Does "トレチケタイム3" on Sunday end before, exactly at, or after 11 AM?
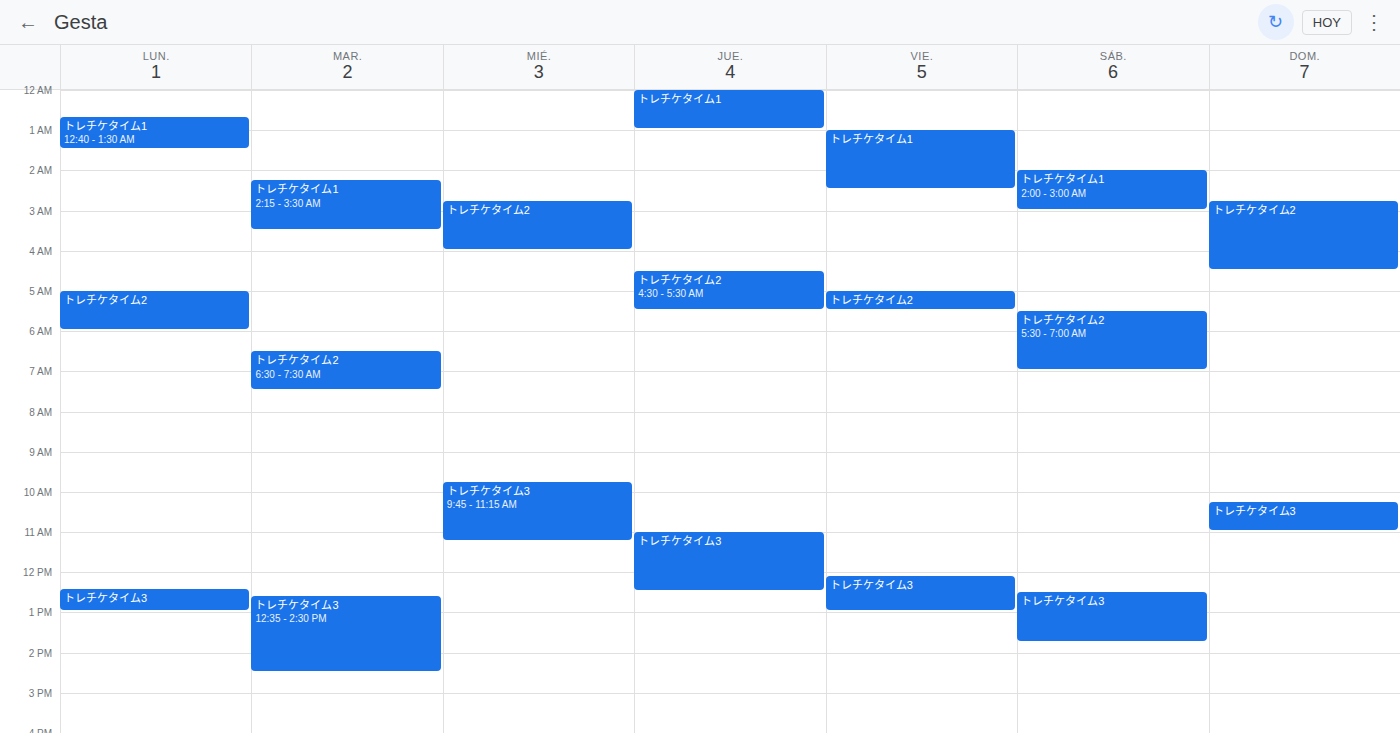
11:00 AM -- exactly at 11 AM, on the 11 AM line.